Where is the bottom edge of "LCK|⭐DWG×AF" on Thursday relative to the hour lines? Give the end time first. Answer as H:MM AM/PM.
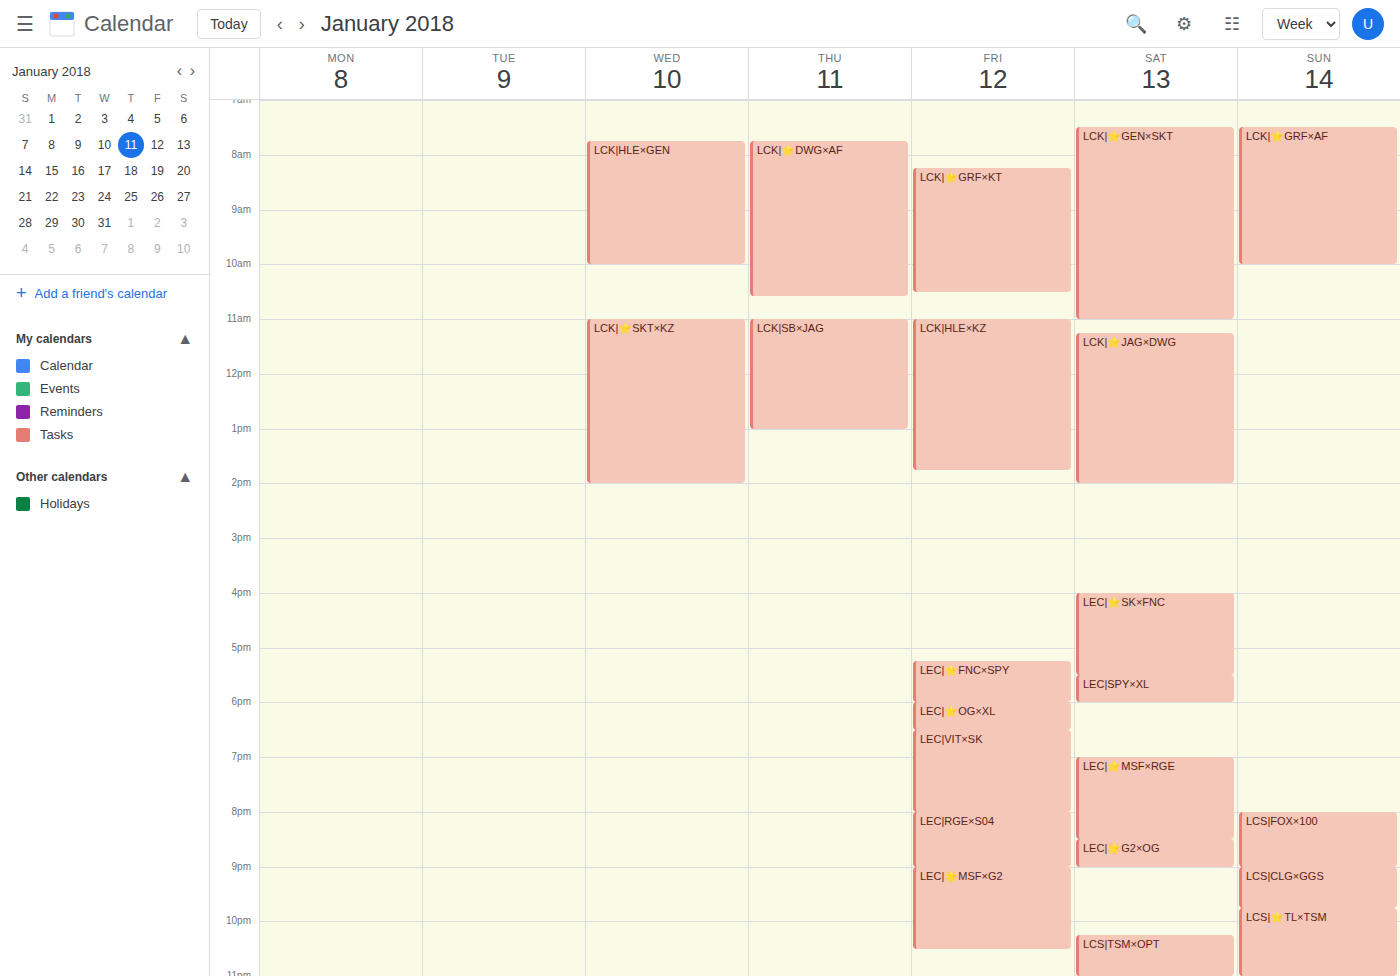
10:35 AM -- neither: 35 minutes below the 10 AM line and 25 minutes above the 11 AM line.